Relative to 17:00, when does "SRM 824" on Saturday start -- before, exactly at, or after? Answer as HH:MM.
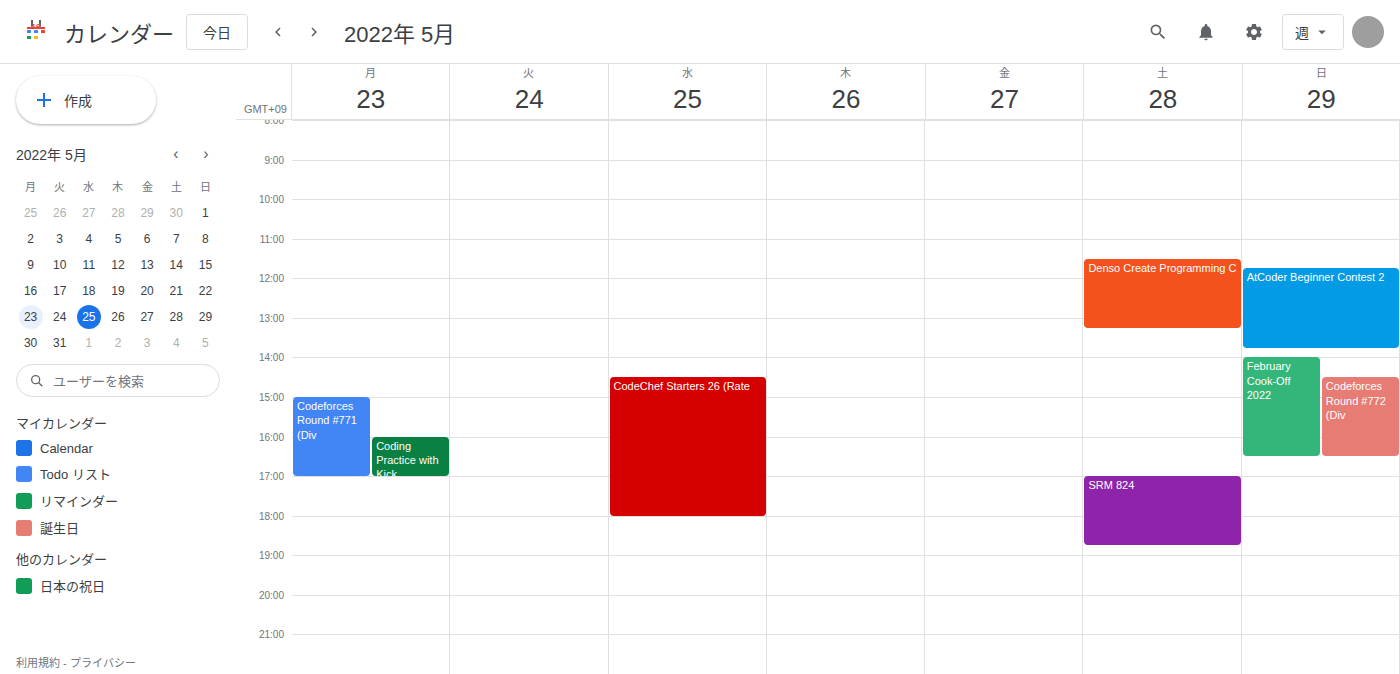
17:00 -- exactly at 17:00, on the 17:00 line.